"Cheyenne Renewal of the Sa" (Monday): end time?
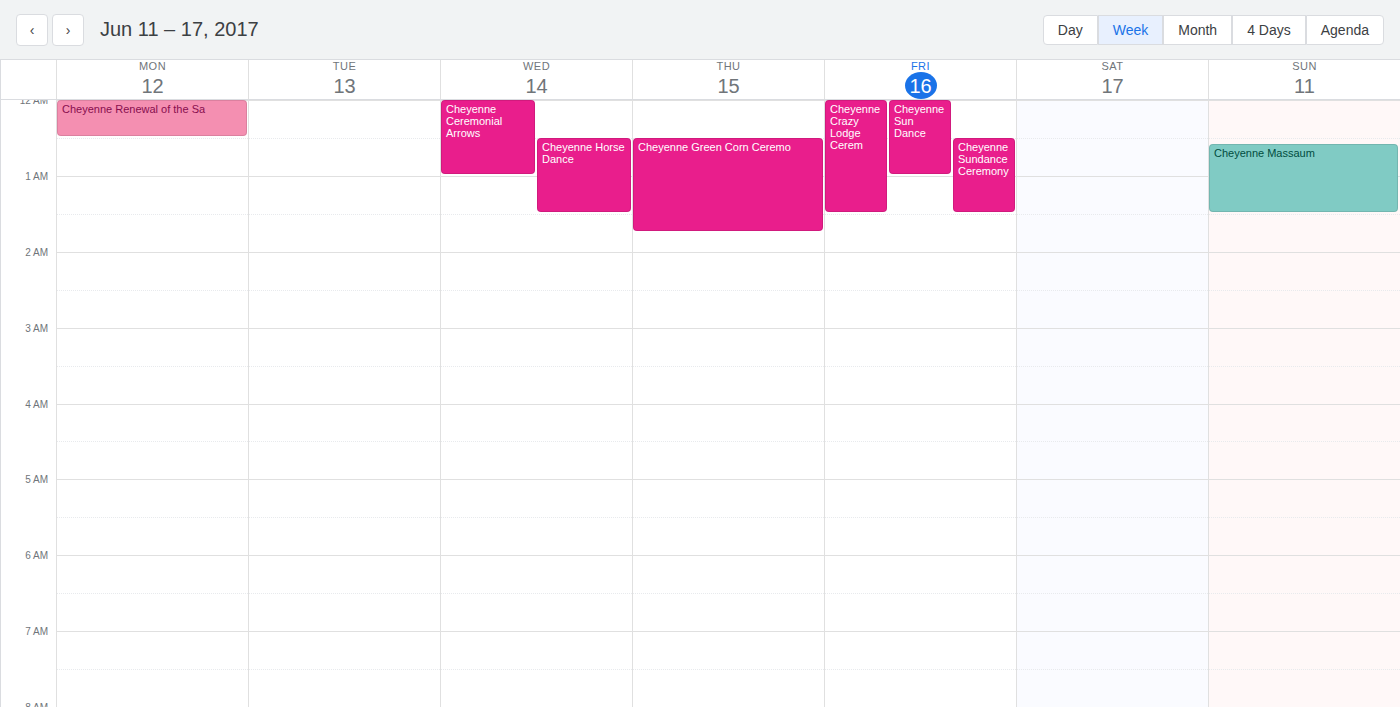
00:30